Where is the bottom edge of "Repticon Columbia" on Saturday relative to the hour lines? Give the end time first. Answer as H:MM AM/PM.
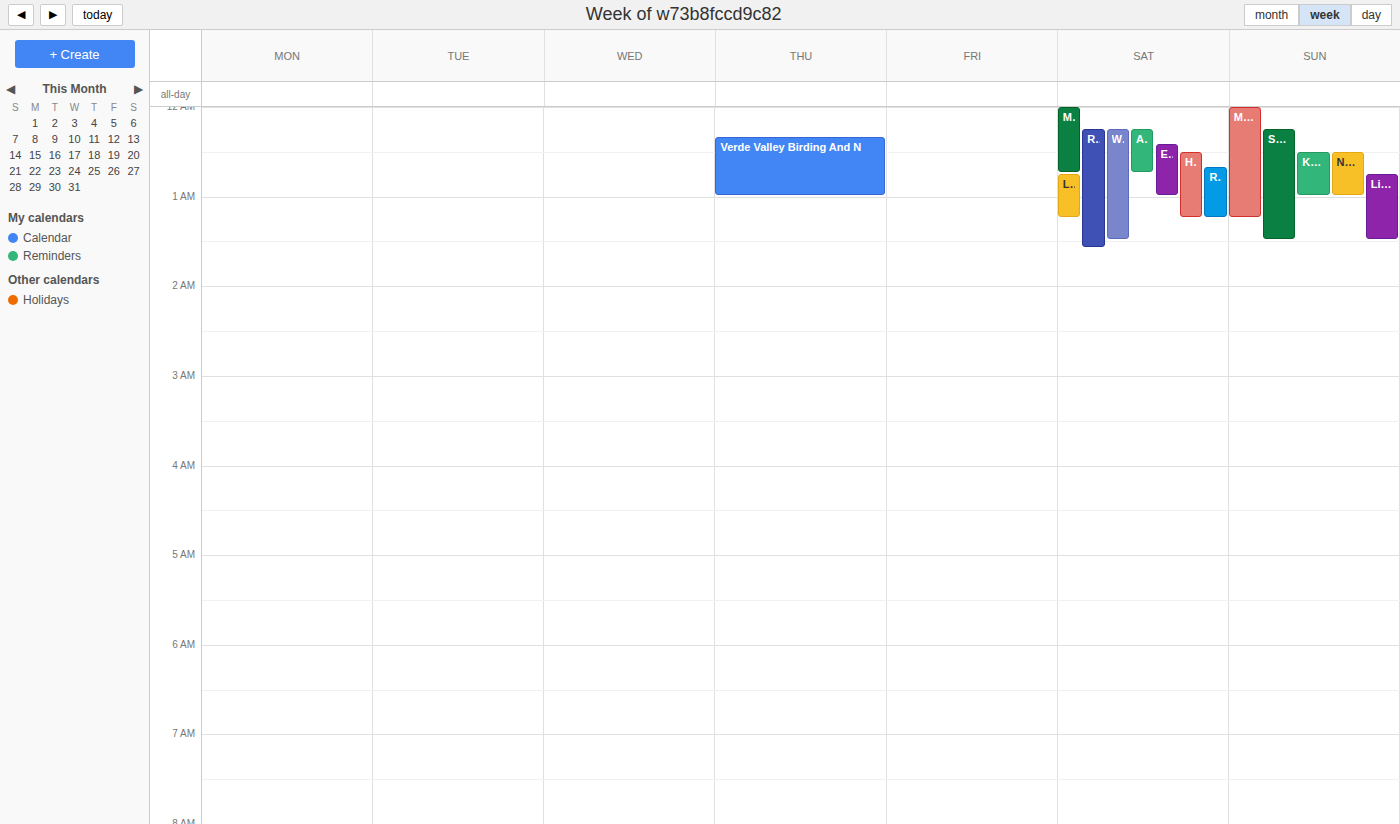
1:35 AM -- neither: 35 minutes below the 1 AM line and 25 minutes above the 2 AM line.